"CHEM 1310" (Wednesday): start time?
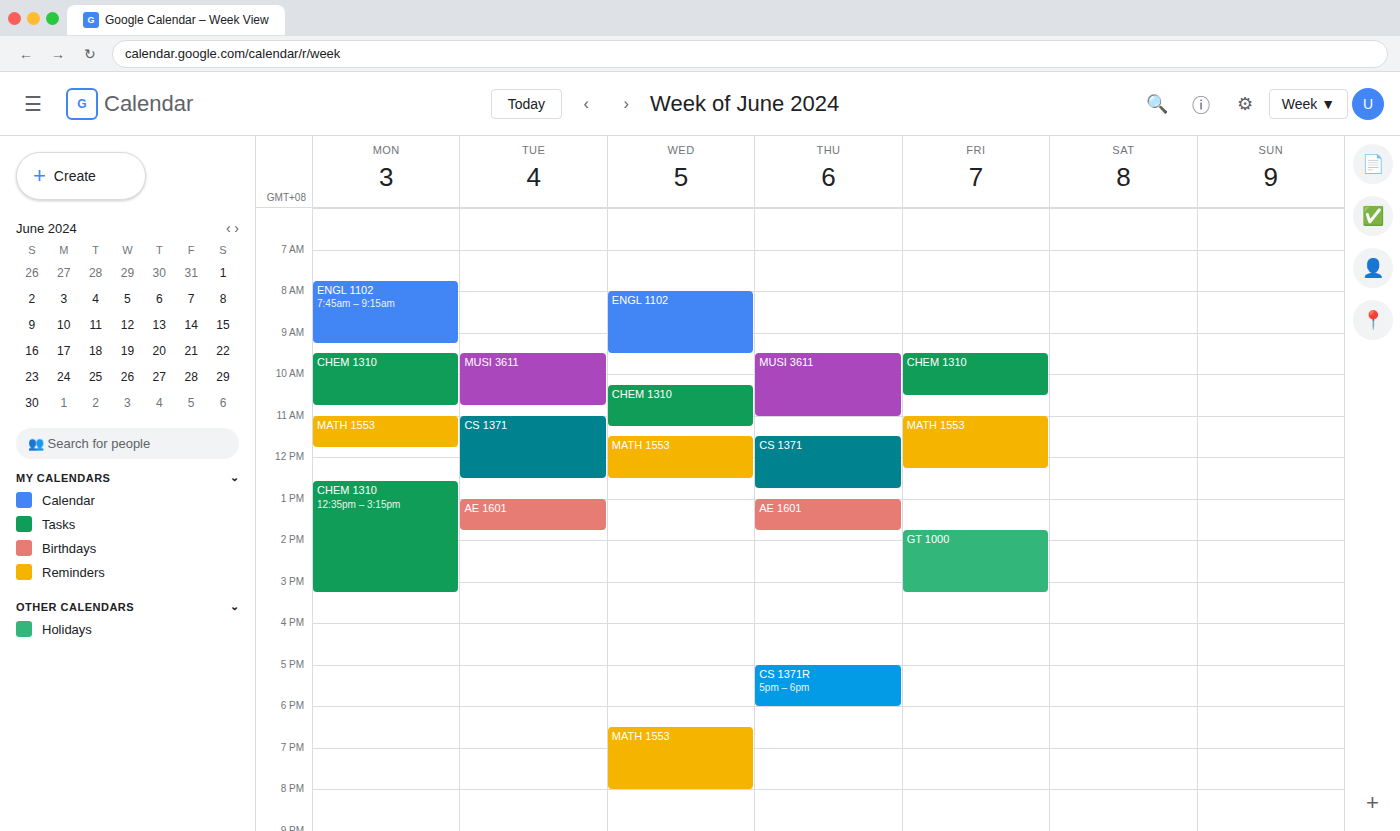
10:15 AM